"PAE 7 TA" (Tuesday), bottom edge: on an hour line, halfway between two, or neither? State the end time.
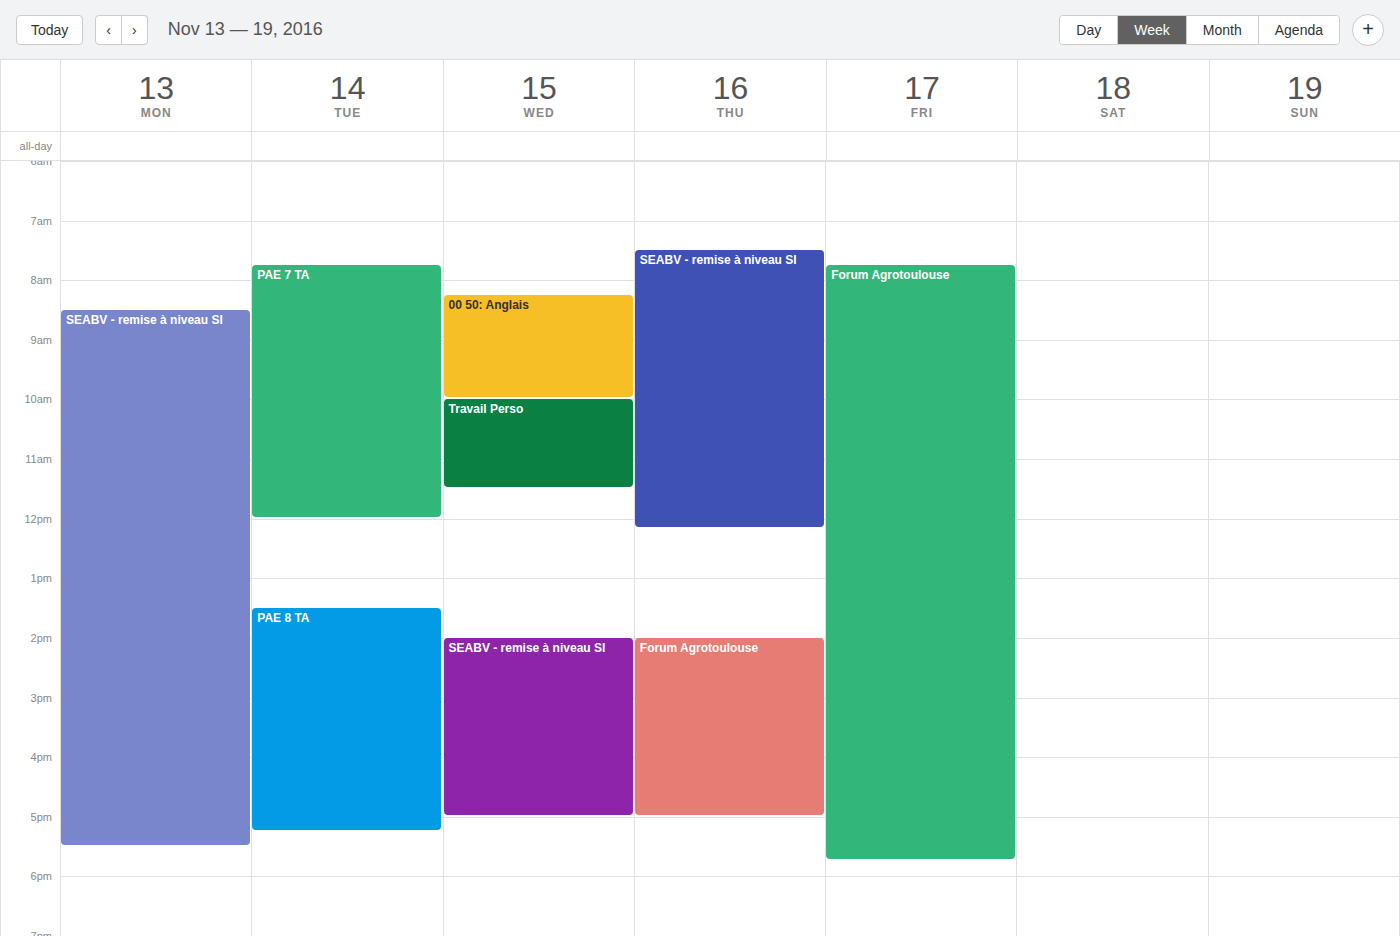
12:00 PM -- exactly on the 12 PM line.